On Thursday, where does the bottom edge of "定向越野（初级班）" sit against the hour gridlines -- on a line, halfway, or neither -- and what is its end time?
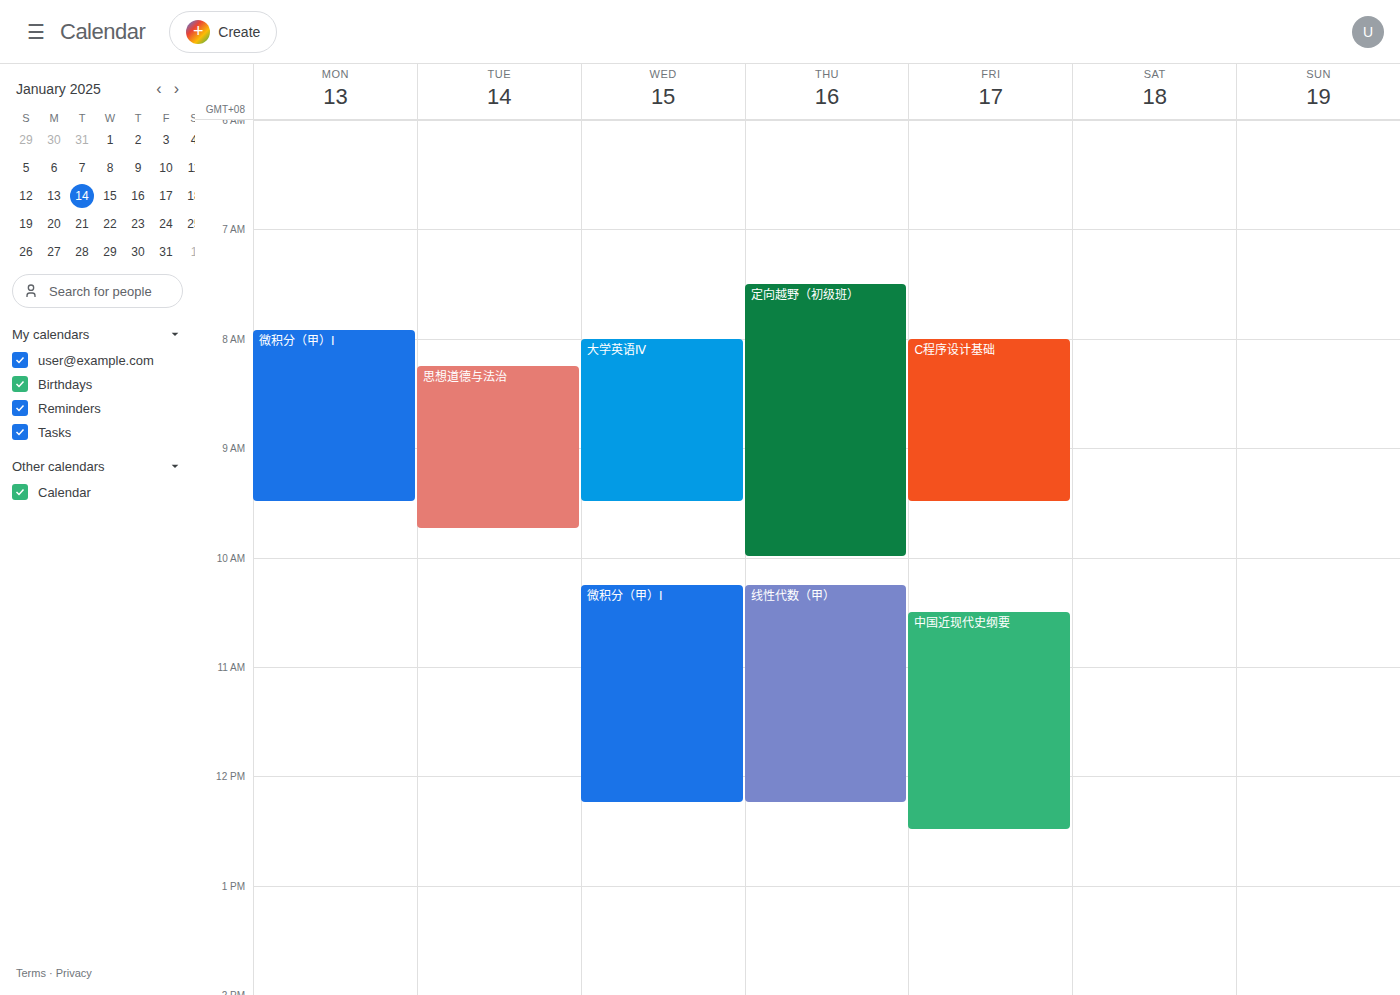
10:00 AM -- exactly on the 10 AM line.